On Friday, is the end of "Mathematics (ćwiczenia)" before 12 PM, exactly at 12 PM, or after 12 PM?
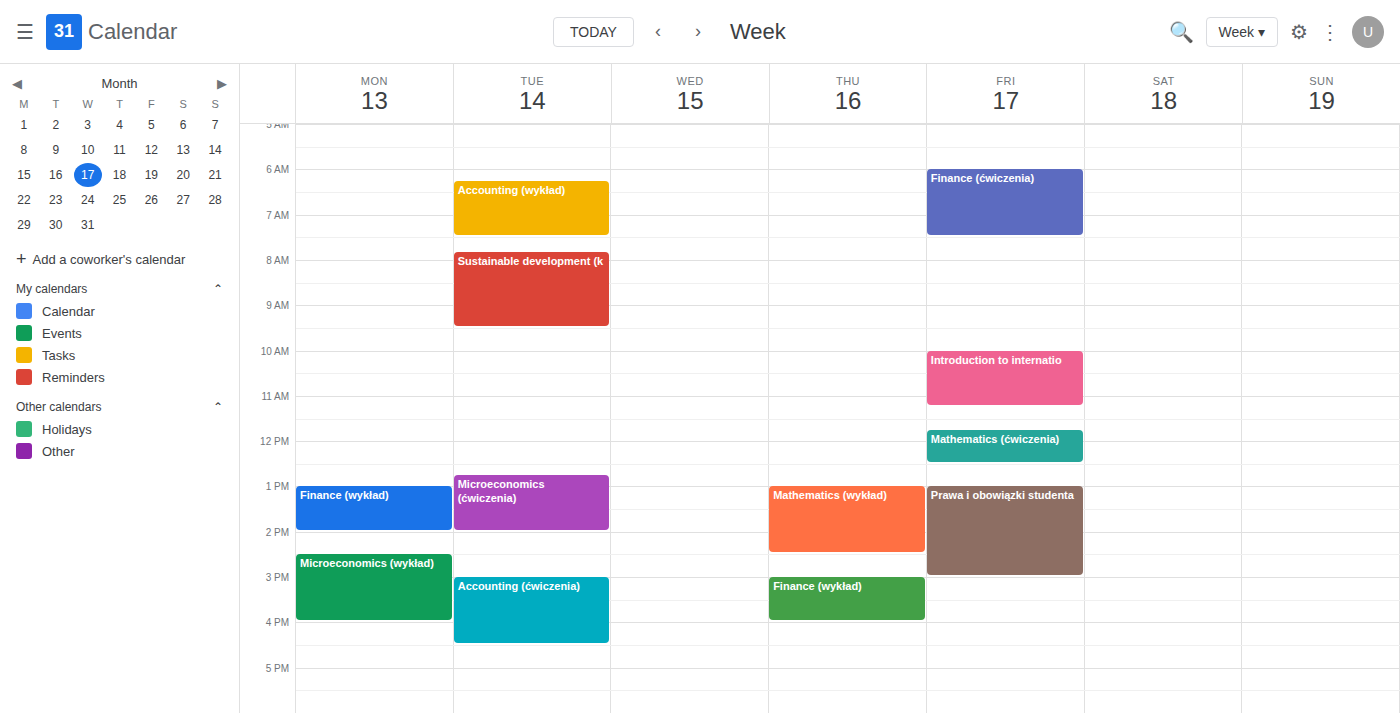
12:30 PM -- after 12 PM, 30 minutes below the 12 PM line.